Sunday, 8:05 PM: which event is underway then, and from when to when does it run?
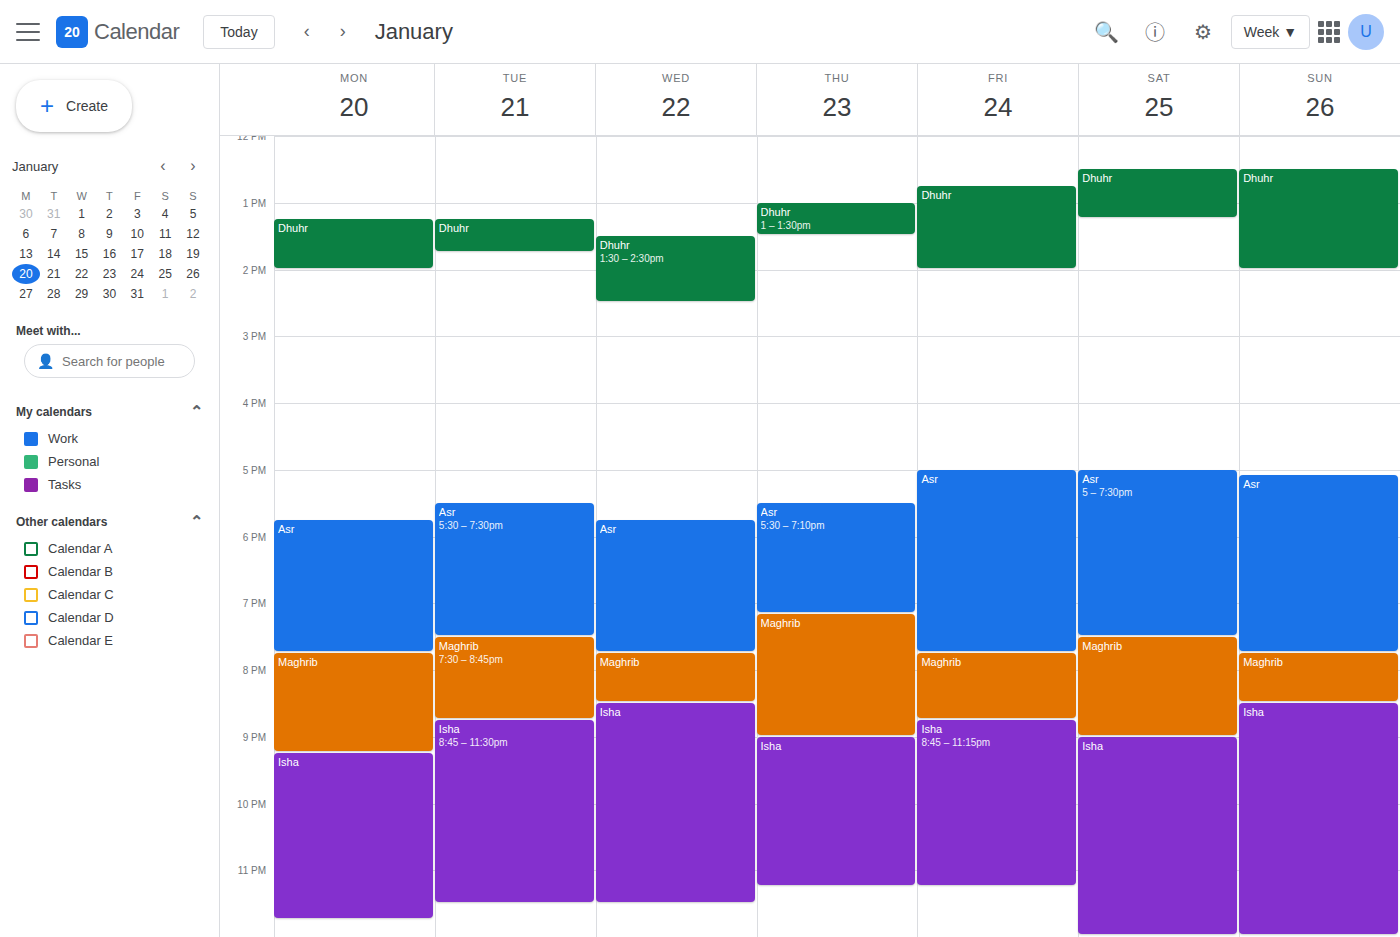
"Maghrib", 7:45 PM to 8:30 PM